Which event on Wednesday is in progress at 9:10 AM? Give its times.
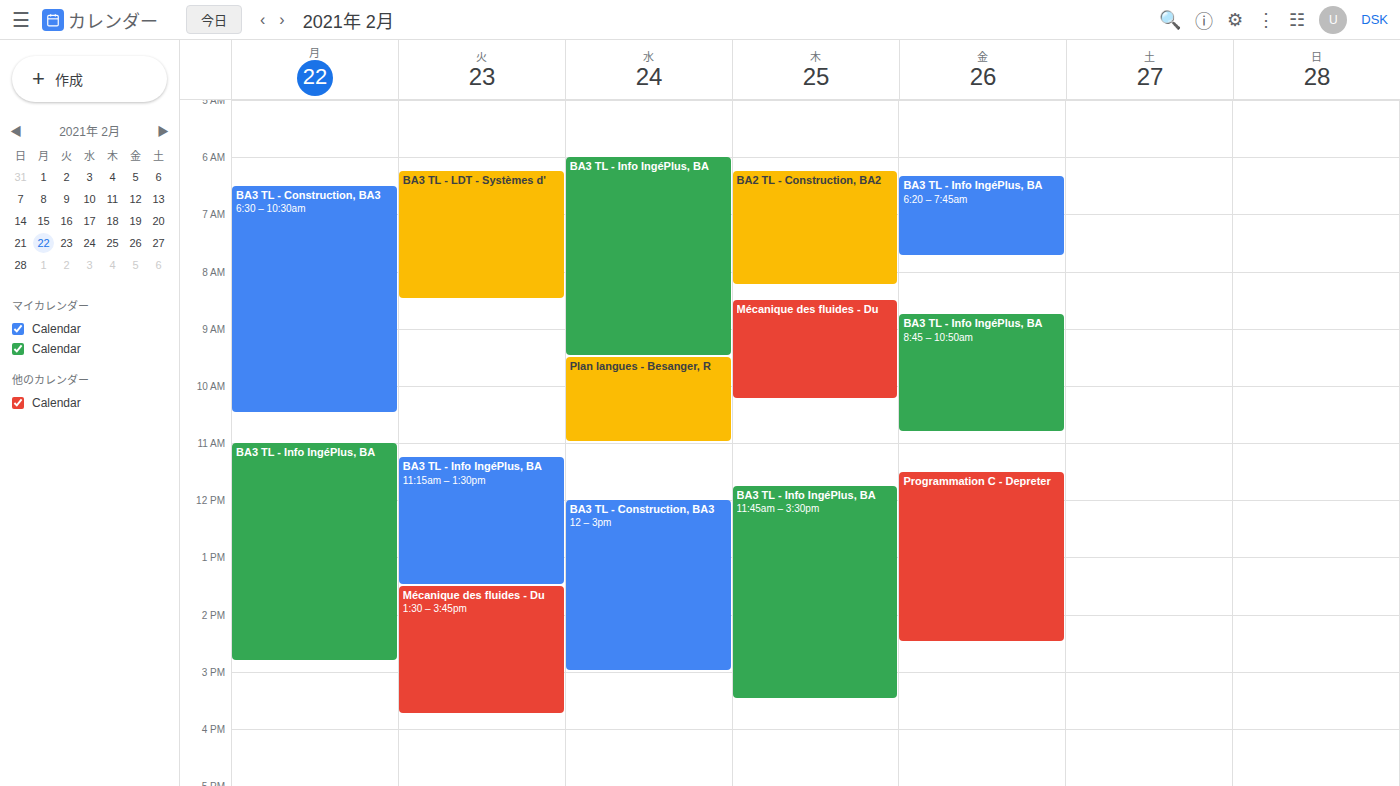
"BA3 TL - Info IngéPlus, BA", 6:00 AM to 9:30 AM